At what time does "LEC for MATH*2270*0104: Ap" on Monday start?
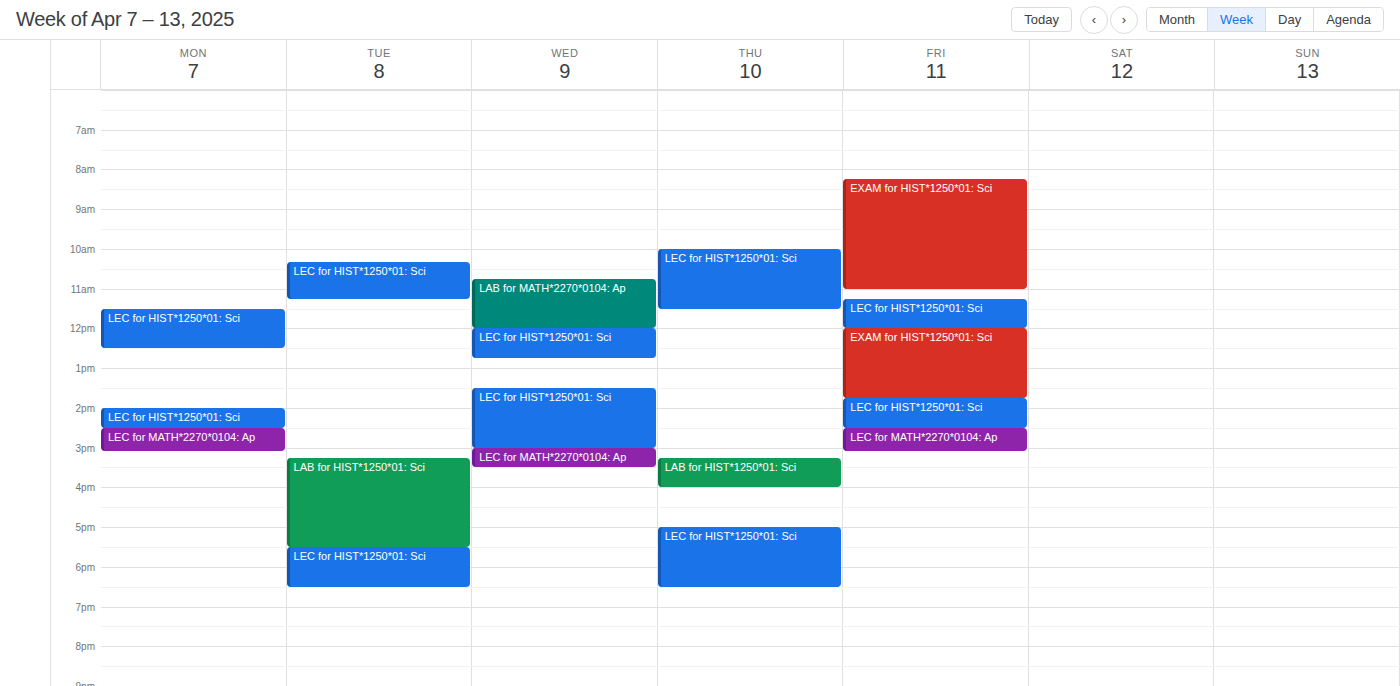
2:30 PM